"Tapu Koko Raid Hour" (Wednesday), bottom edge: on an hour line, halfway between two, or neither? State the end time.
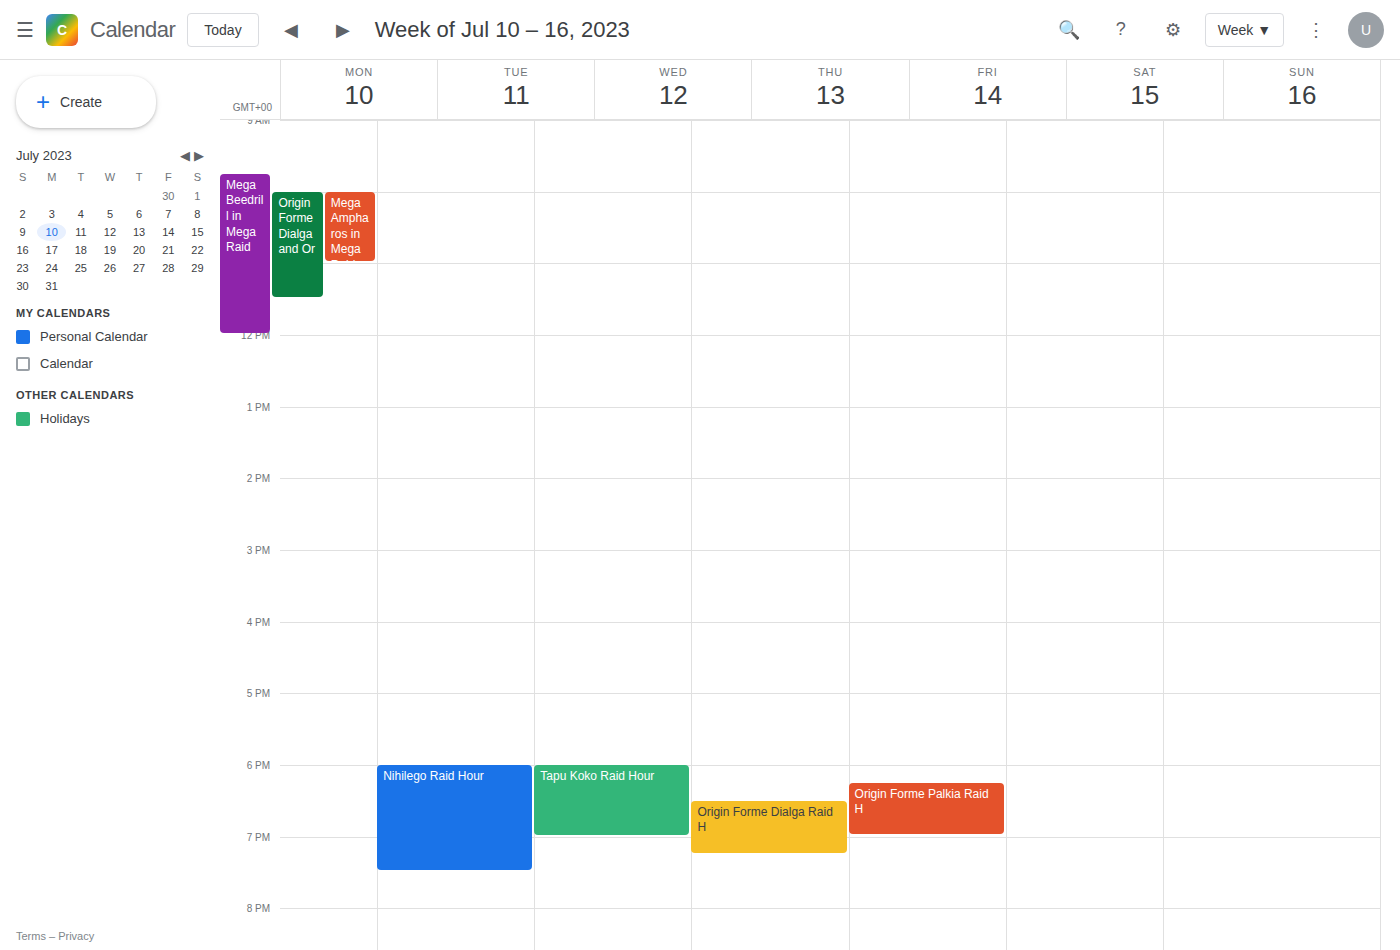
7:00 PM -- exactly on the 7 PM line.